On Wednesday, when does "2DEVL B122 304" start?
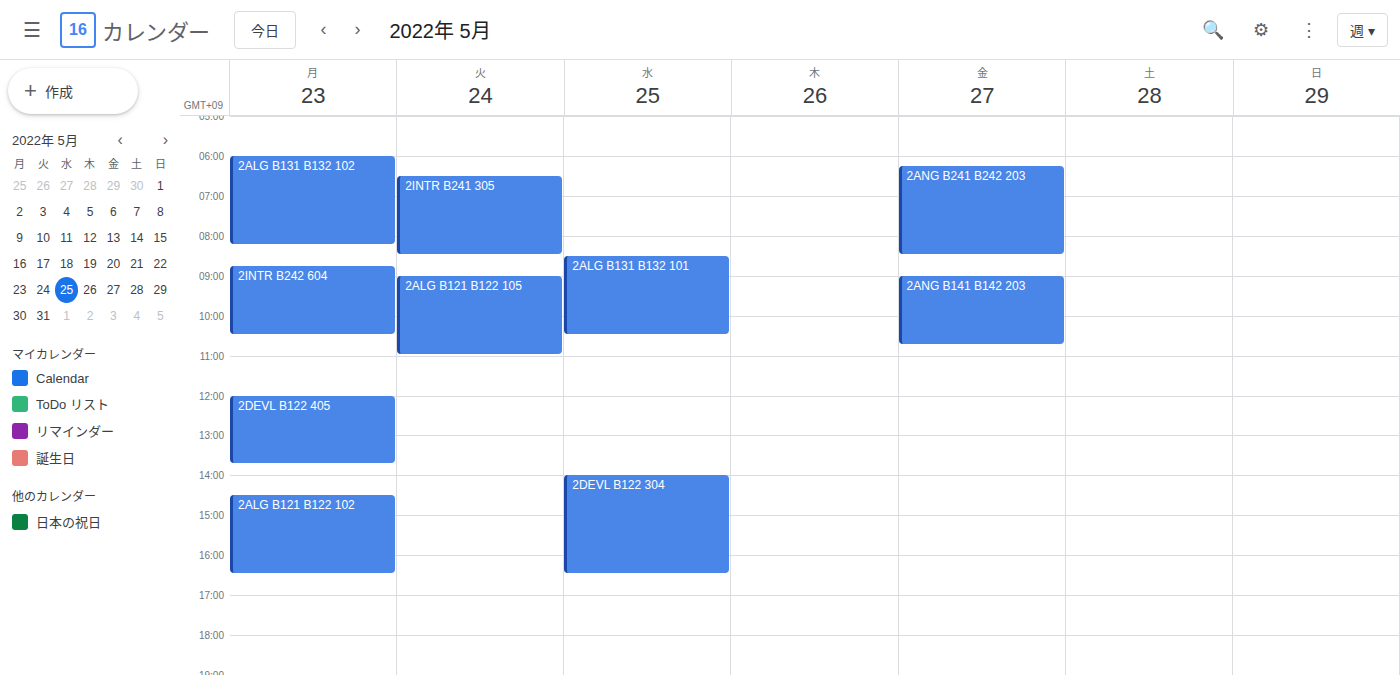
2:00 PM